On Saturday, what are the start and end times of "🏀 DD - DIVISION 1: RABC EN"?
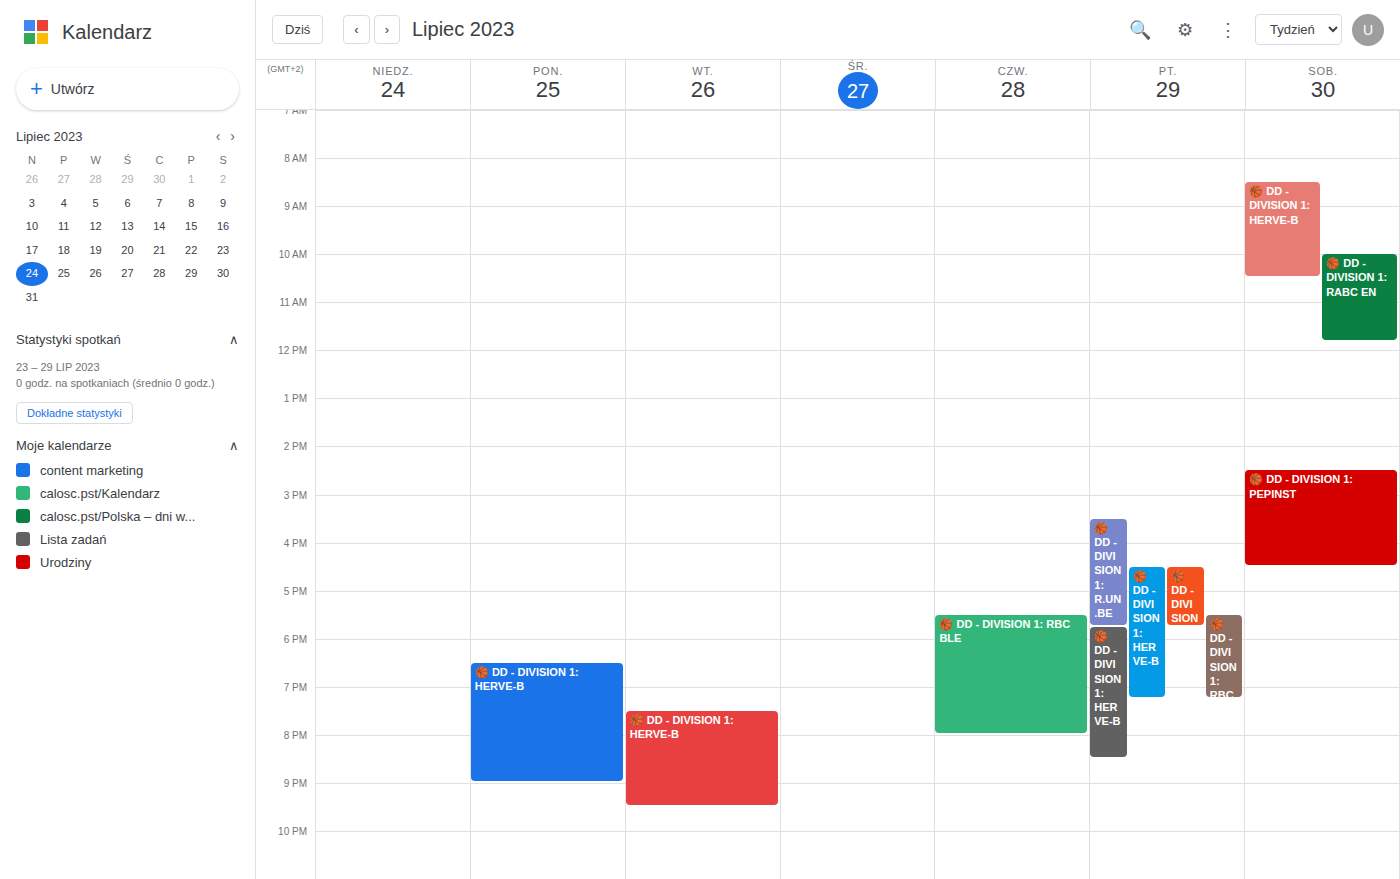
10:00 to 11:50